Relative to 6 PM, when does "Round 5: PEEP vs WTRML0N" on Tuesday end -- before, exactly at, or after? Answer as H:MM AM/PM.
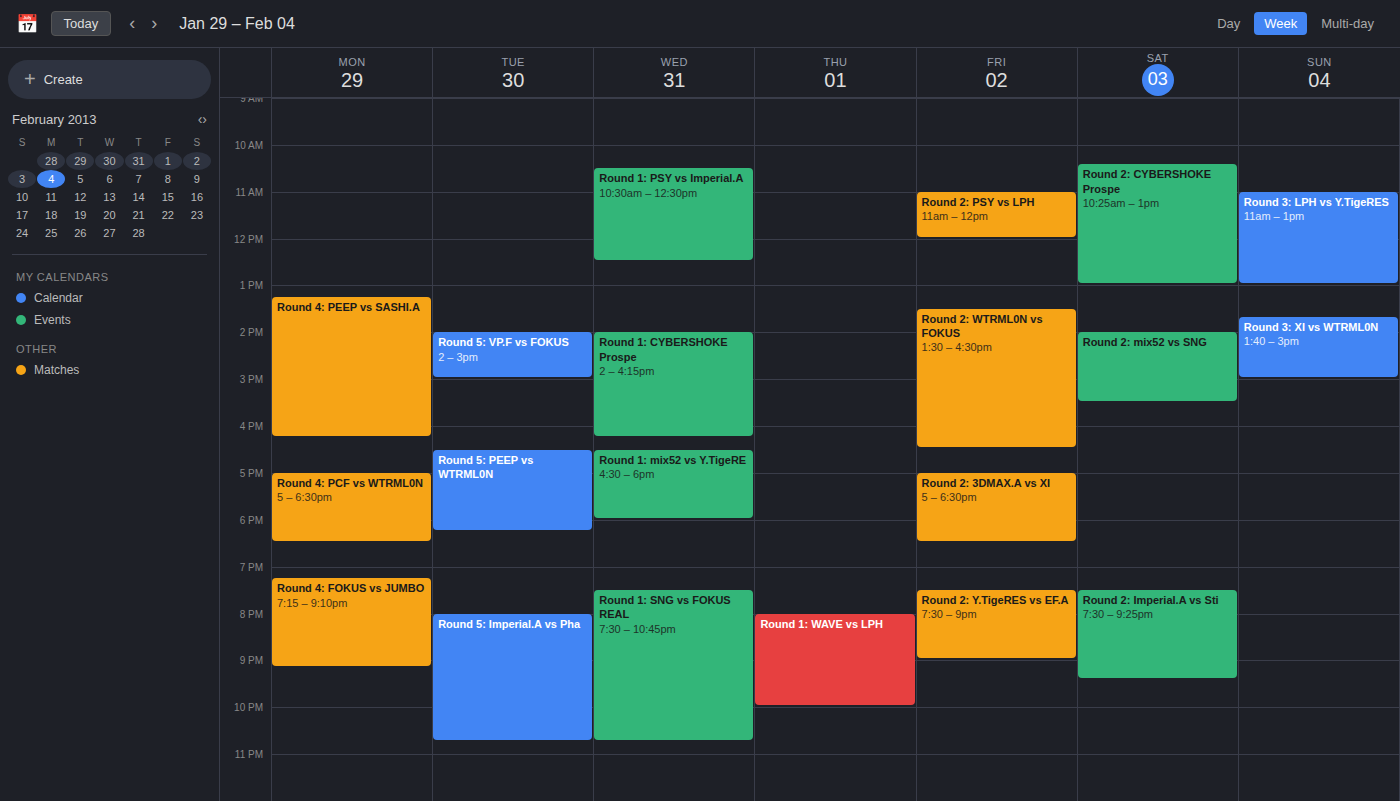
6:15 PM -- after 6 PM, 15 minutes below the 6 PM line.